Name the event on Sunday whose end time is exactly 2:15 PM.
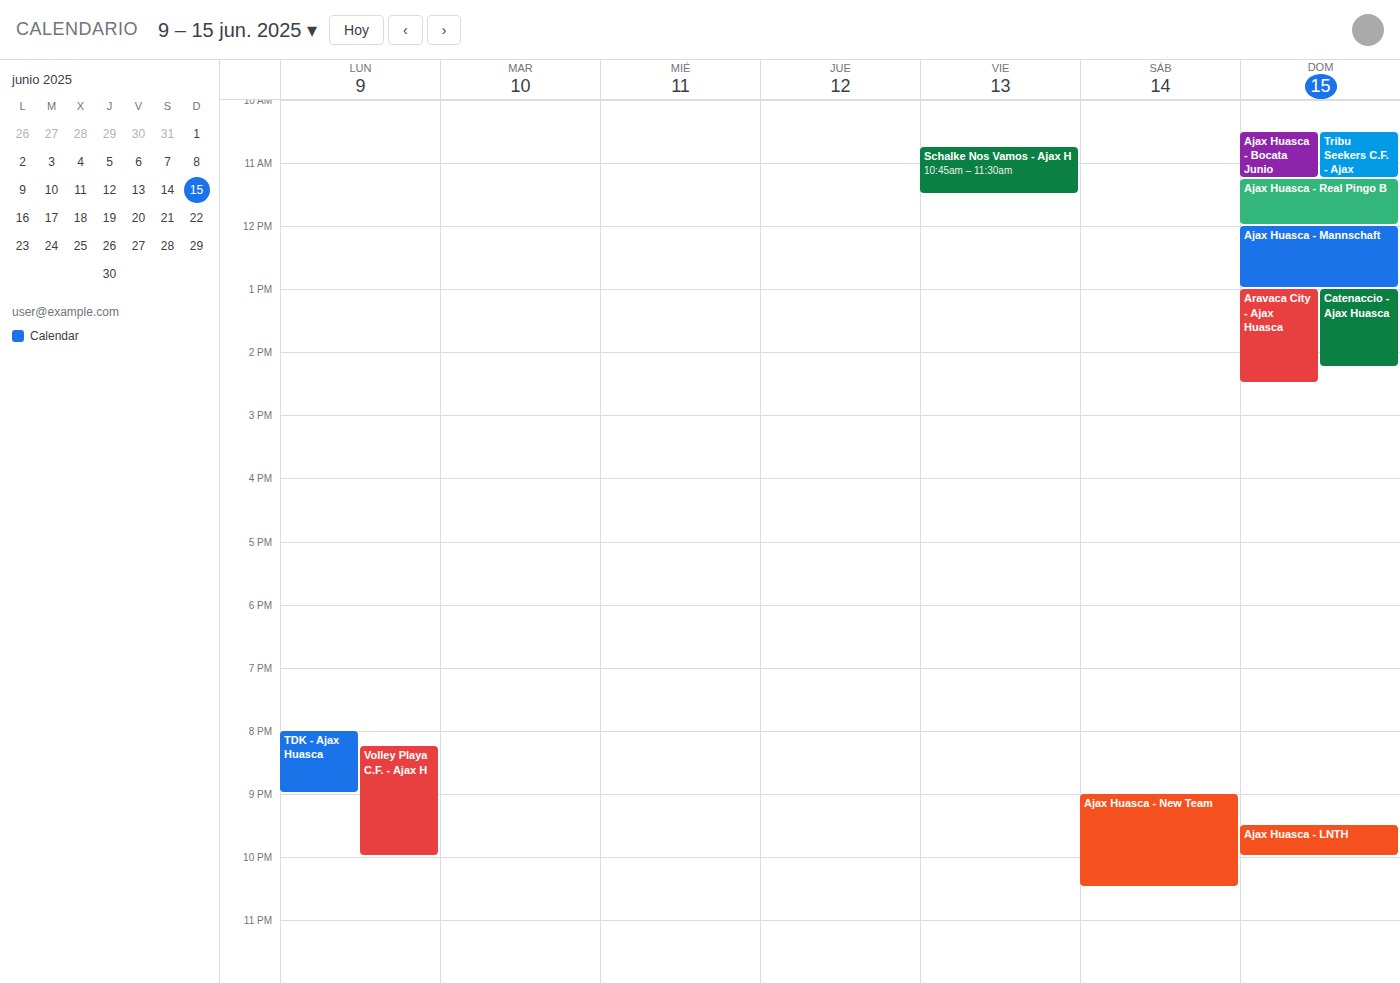
"Catenaccio - Ajax Huasca"